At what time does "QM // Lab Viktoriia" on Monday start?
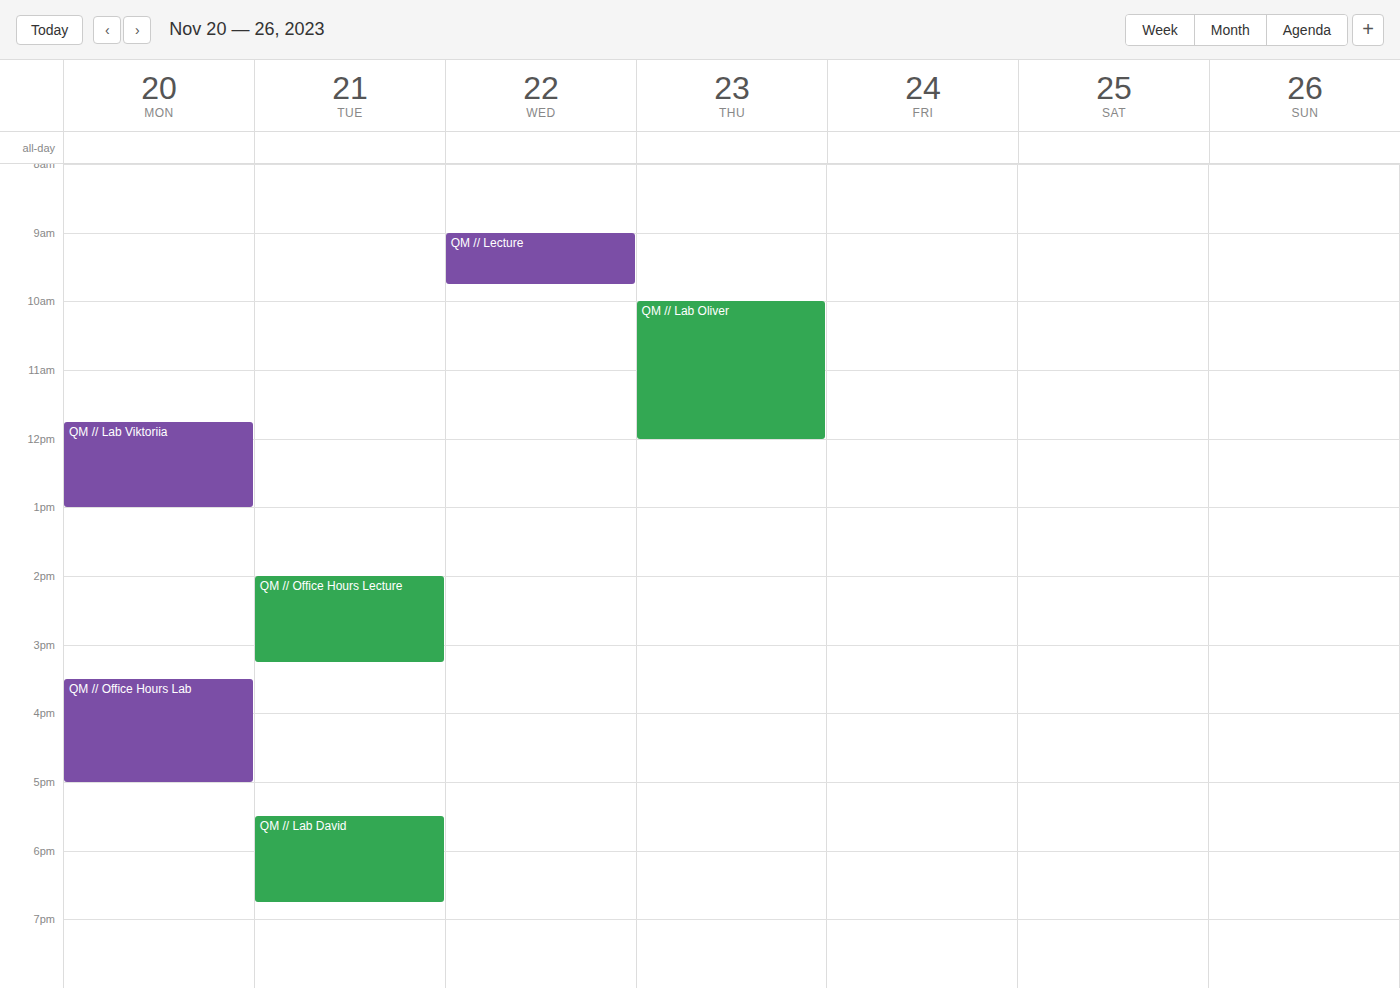
11:45 AM